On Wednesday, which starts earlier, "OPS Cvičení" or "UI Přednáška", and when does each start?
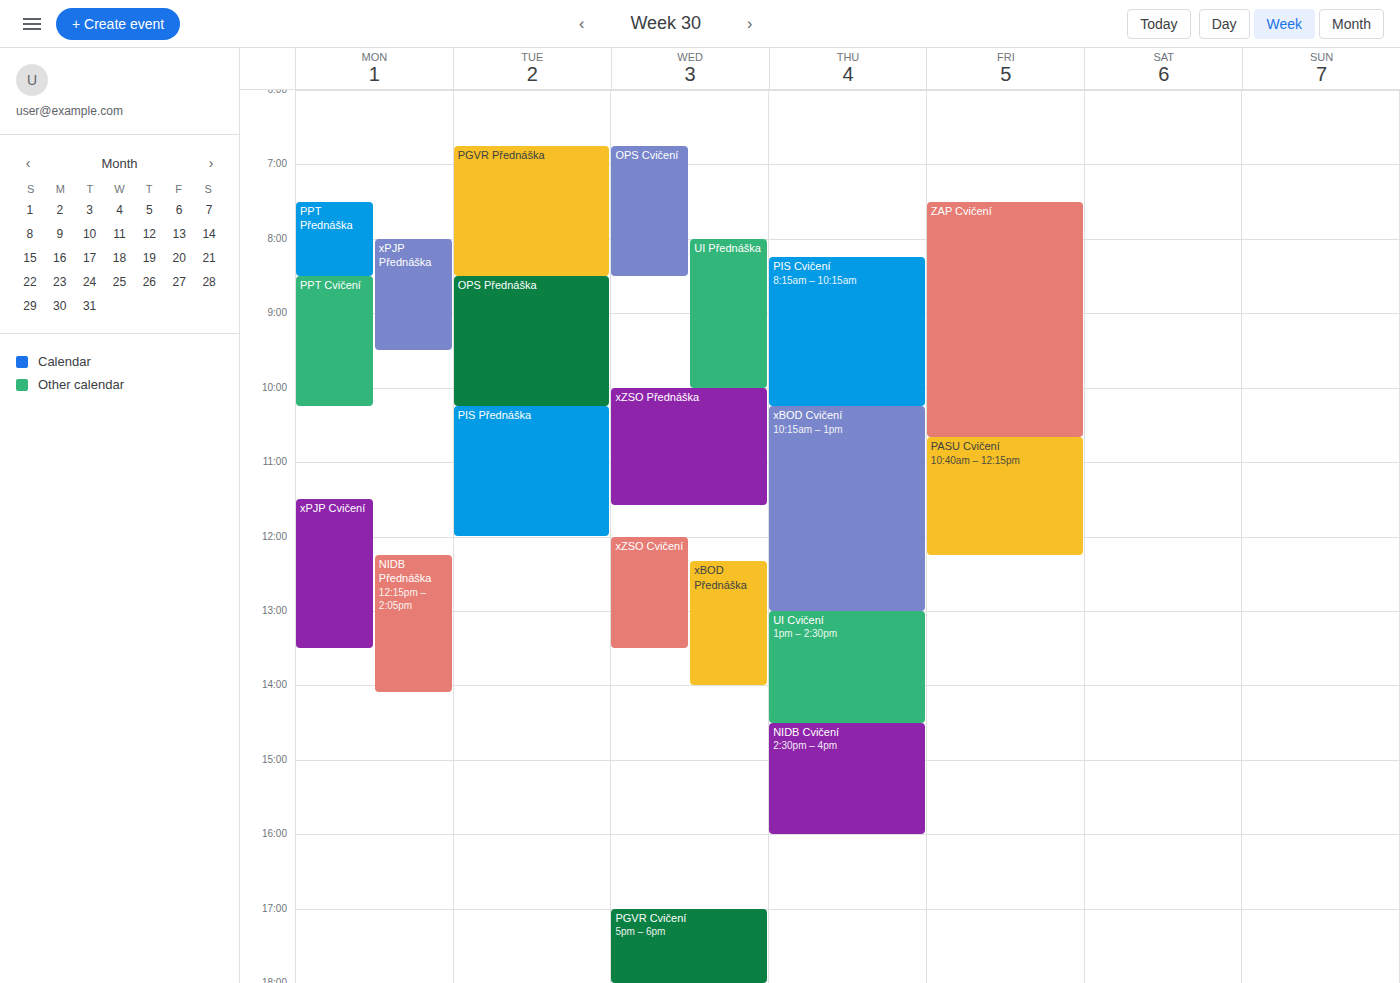
"OPS Cvičení" 6:45 AM; "UI Přednáška" 8:00 AM.